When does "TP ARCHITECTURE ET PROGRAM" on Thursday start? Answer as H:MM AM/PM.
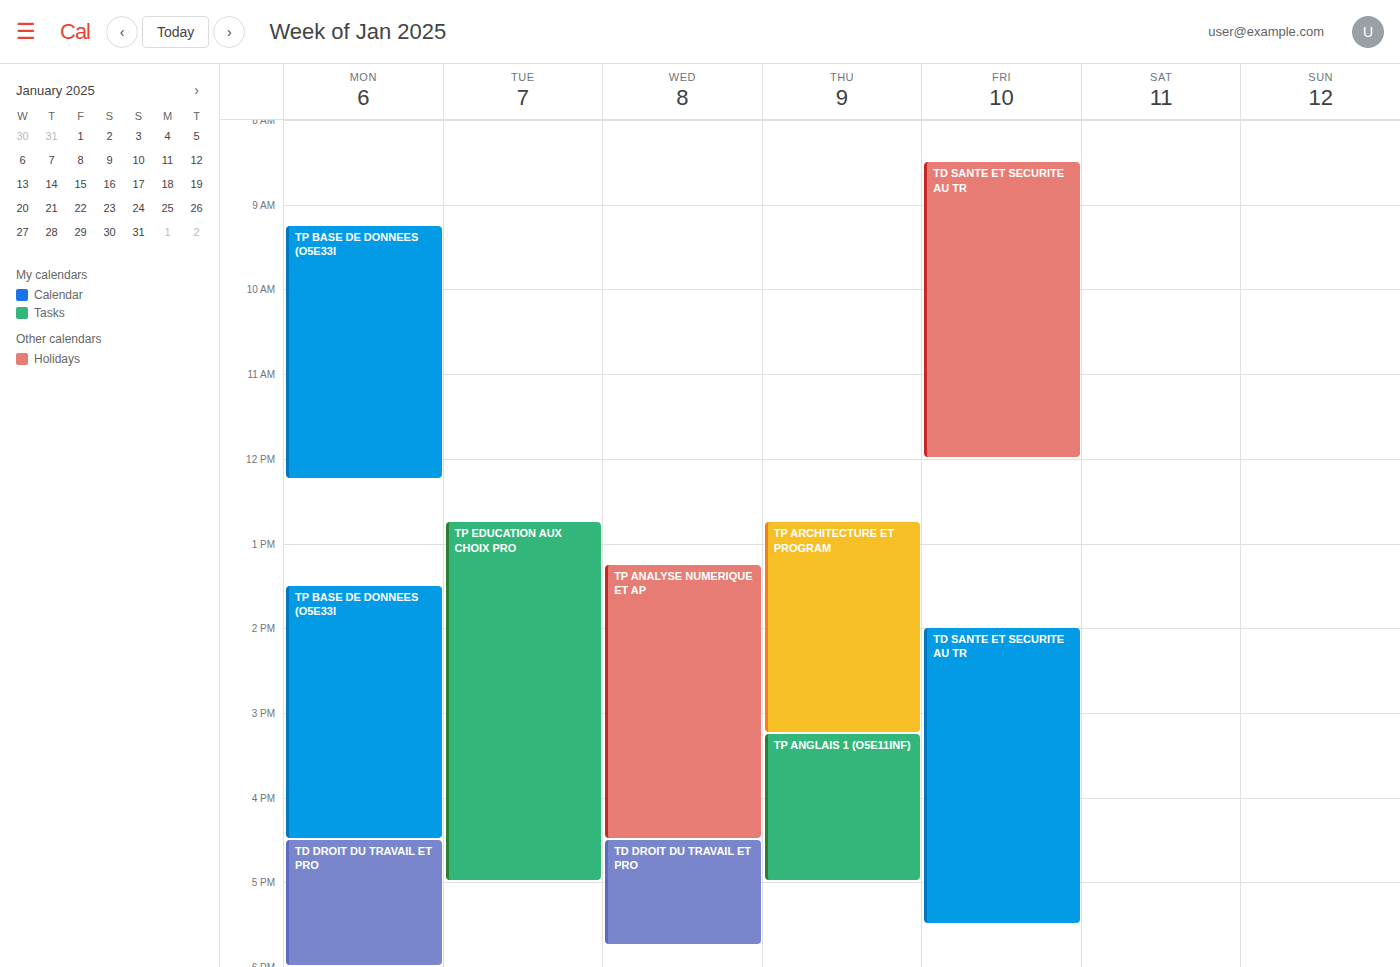
12:45 PM